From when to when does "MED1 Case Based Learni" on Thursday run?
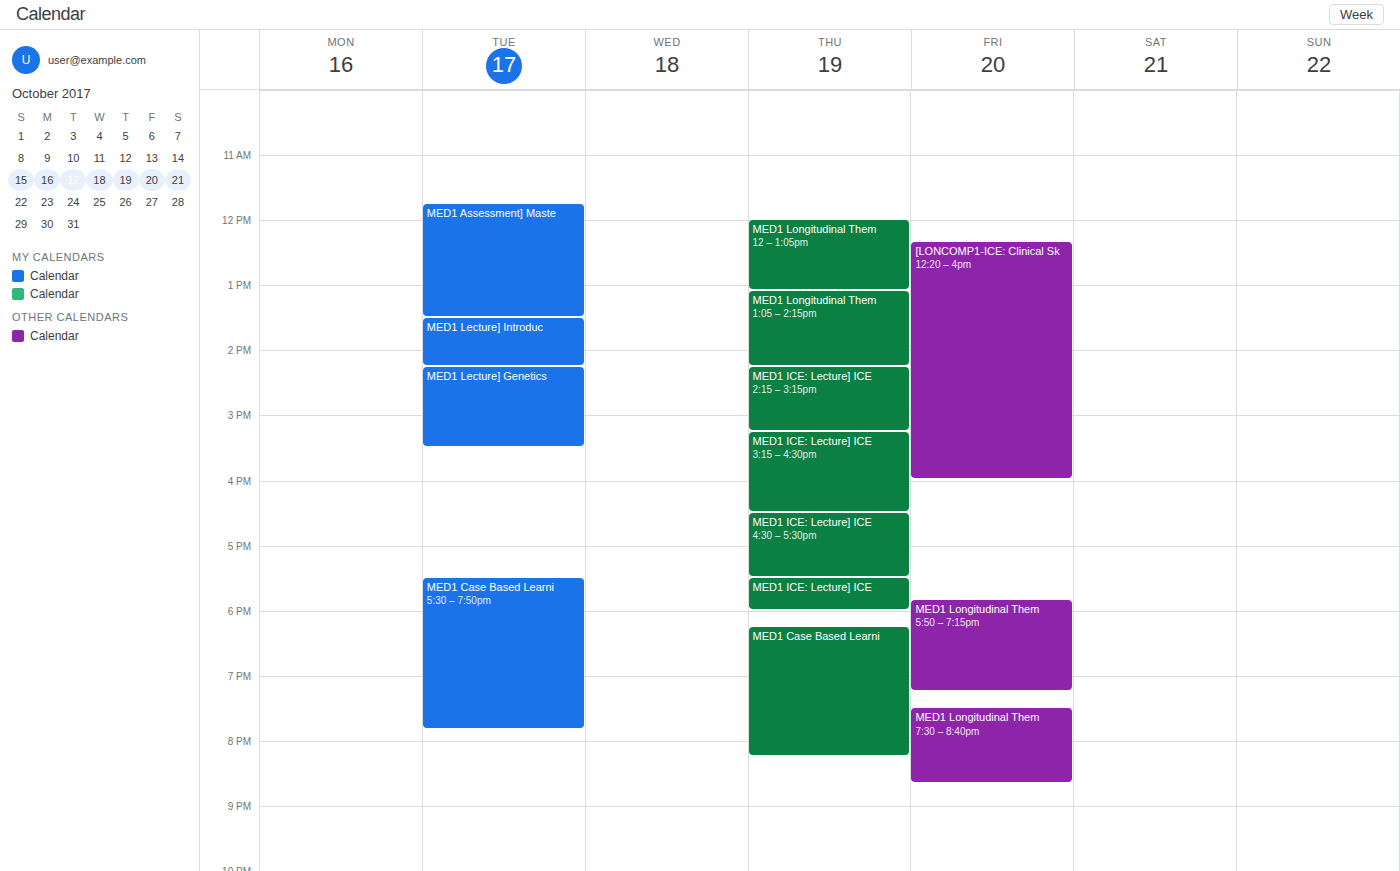
6:15 PM to 8:15 PM